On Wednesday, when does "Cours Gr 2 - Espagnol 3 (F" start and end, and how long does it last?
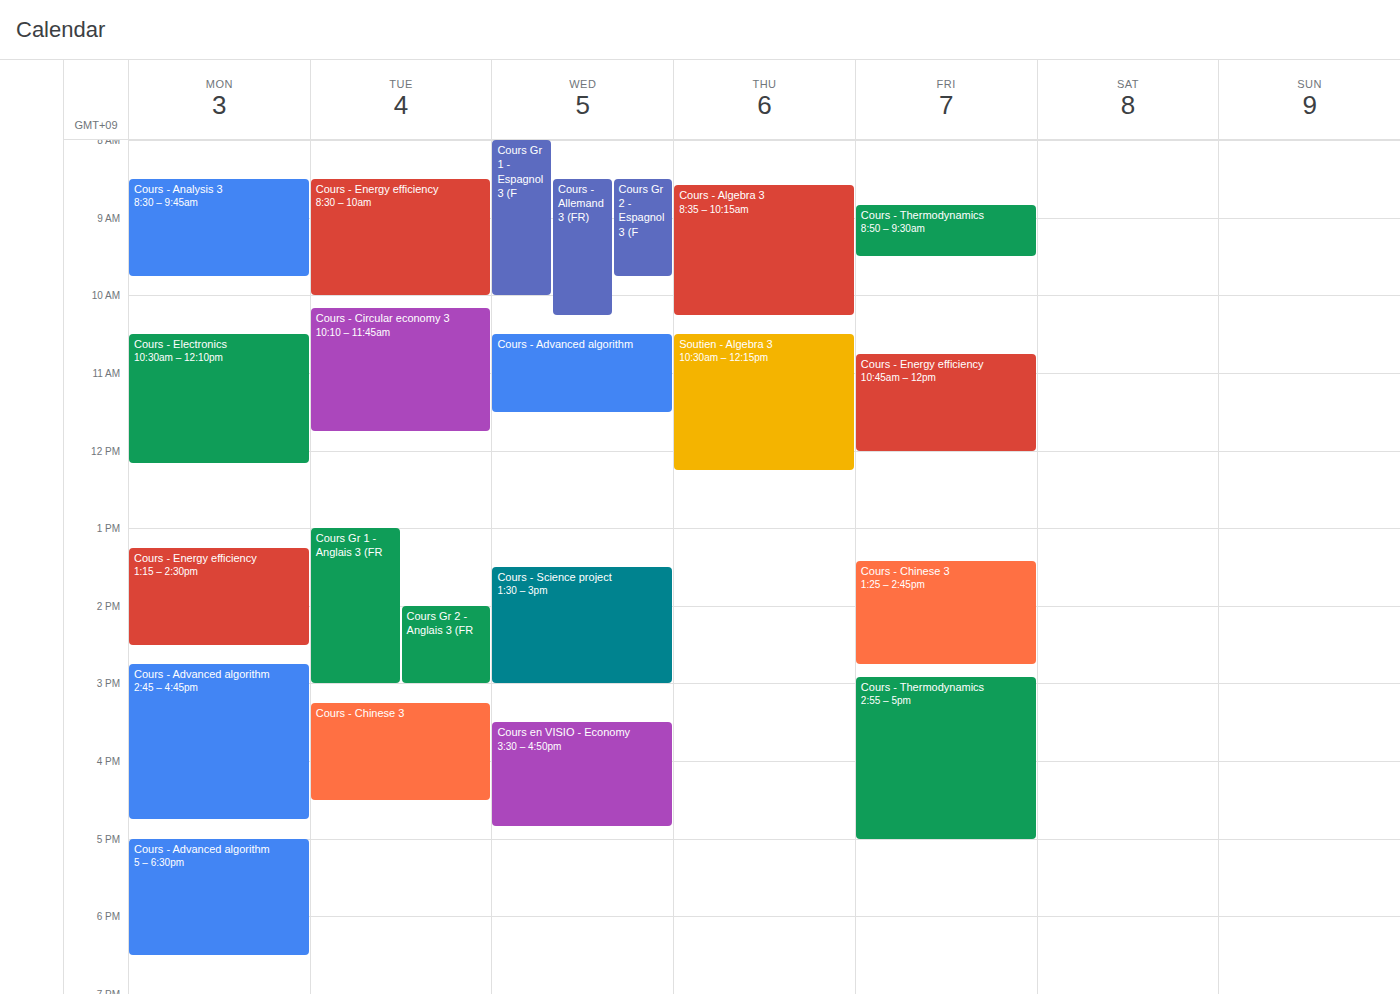
8:30 AM to 9:45 AM, 1 hour 15 minutes